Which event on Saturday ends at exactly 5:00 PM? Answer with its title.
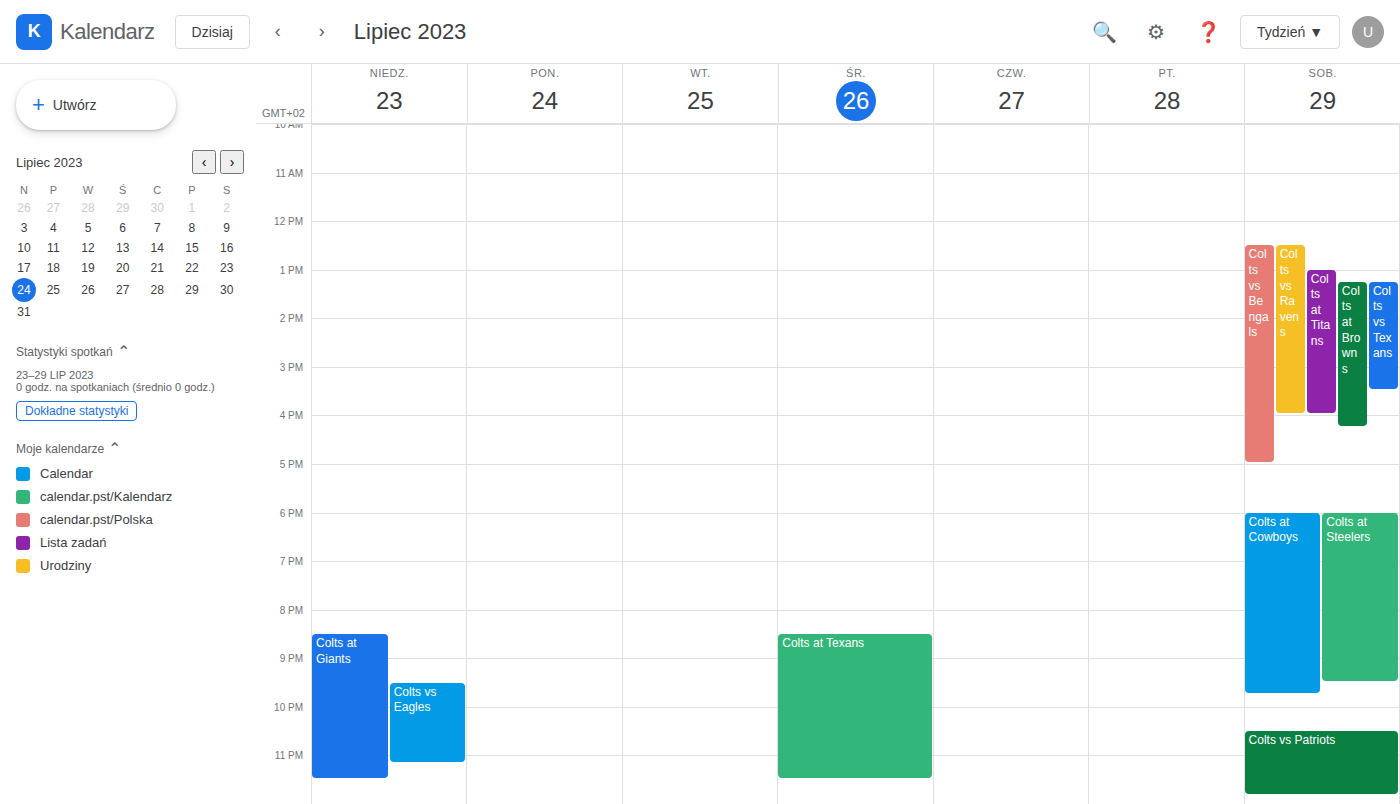
"Colts vs Bengals"